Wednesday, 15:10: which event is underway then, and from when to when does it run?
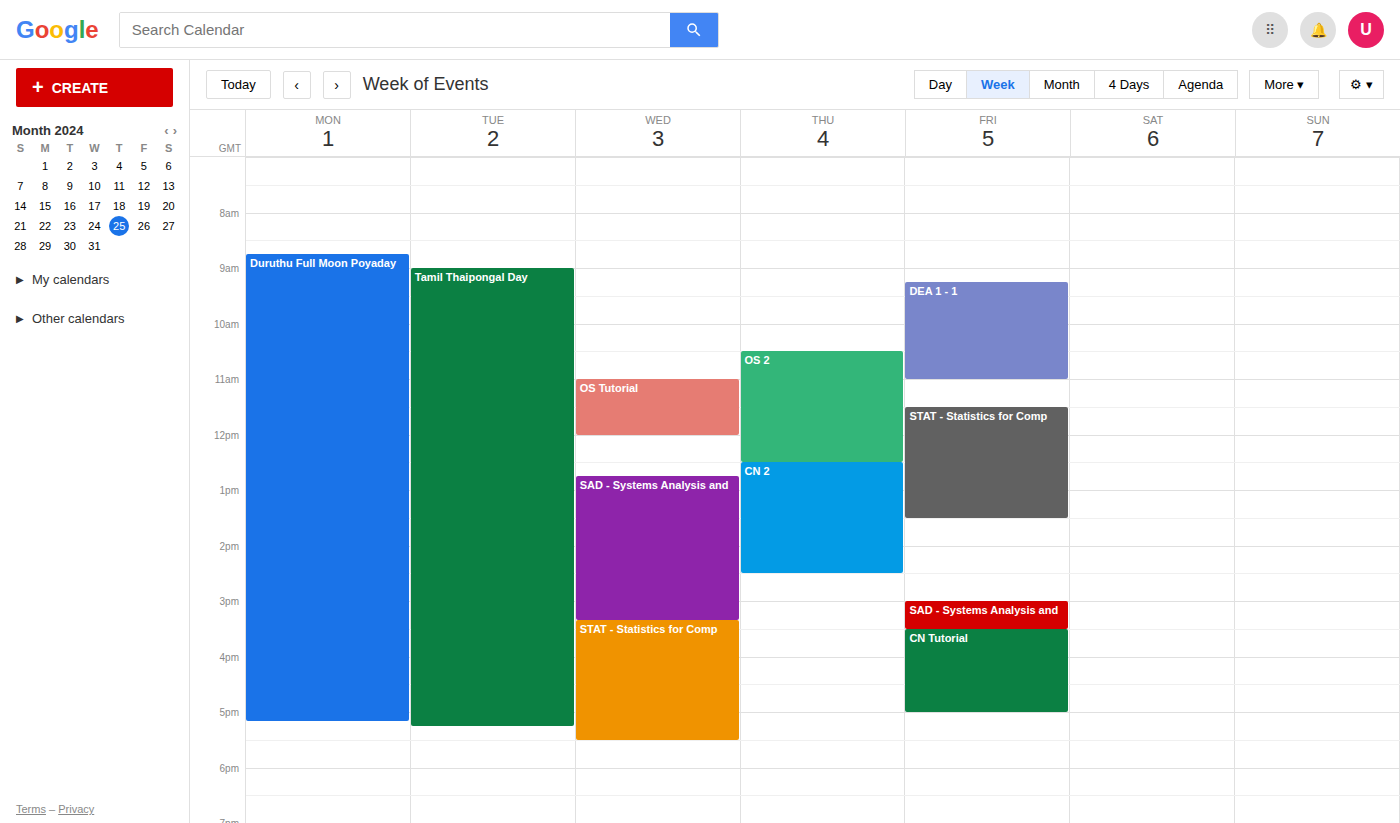
"SAD - Systems Analysis and", 12:45 to 15:20